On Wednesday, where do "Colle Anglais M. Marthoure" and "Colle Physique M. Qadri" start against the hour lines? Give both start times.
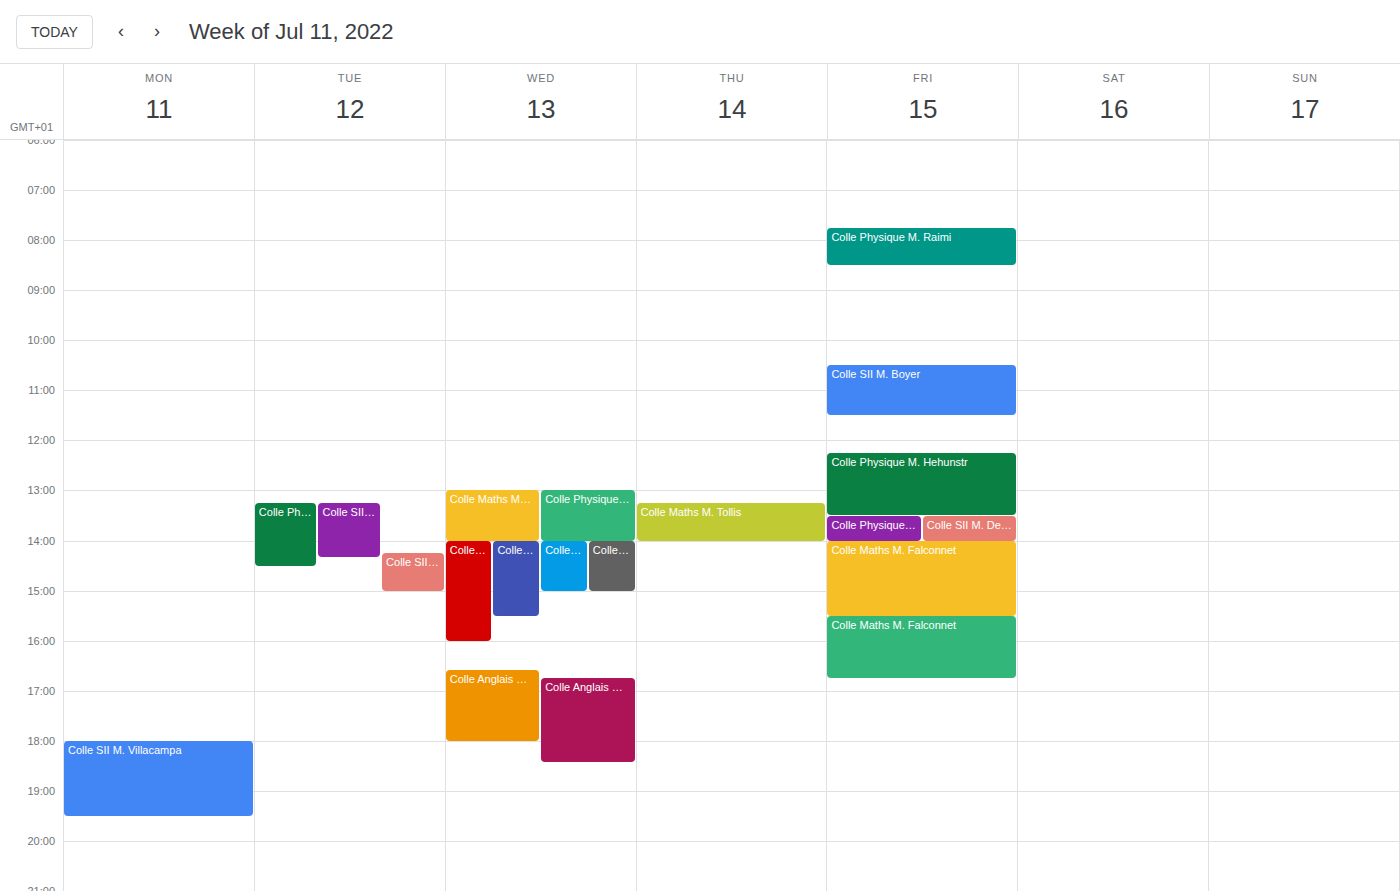
"Colle Anglais M. Marthoure": 2:00 PM, exactly on the 2 PM line. "Colle Physique M. Qadri": 1:00 PM, exactly on the 1 PM line.